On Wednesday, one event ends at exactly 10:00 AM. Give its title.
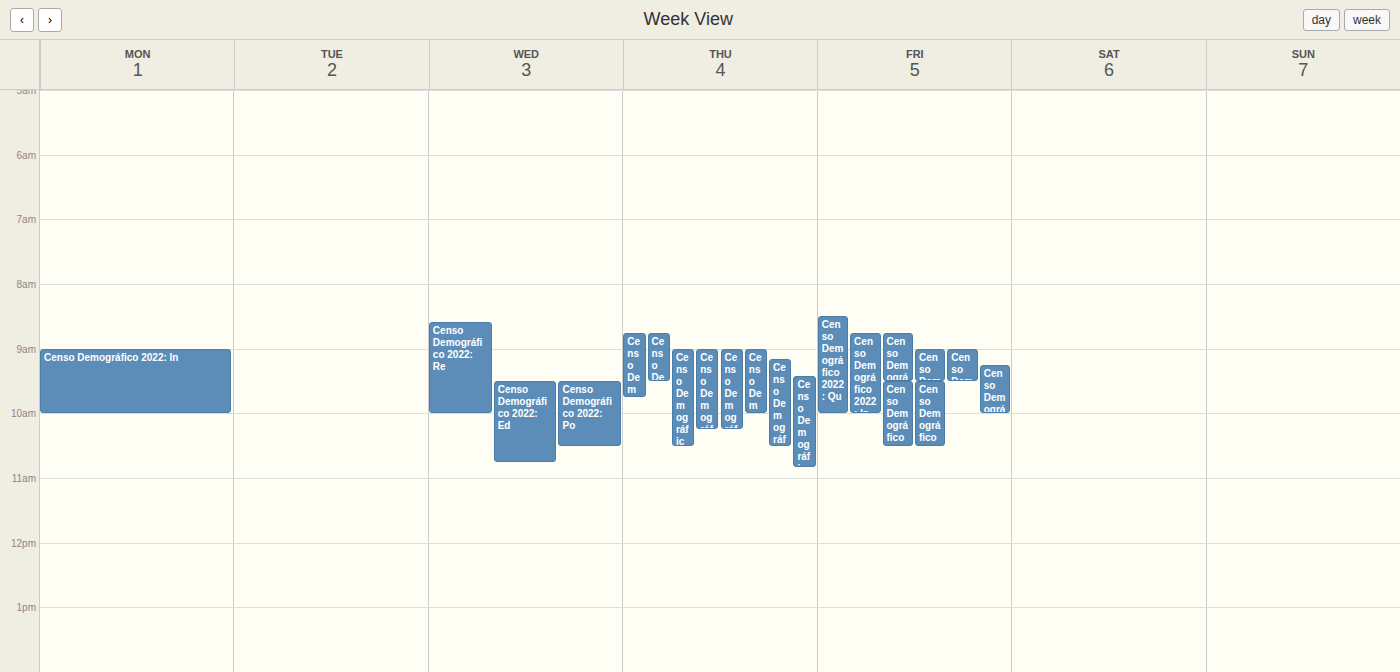
"Censo Demográfico 2022: Re"